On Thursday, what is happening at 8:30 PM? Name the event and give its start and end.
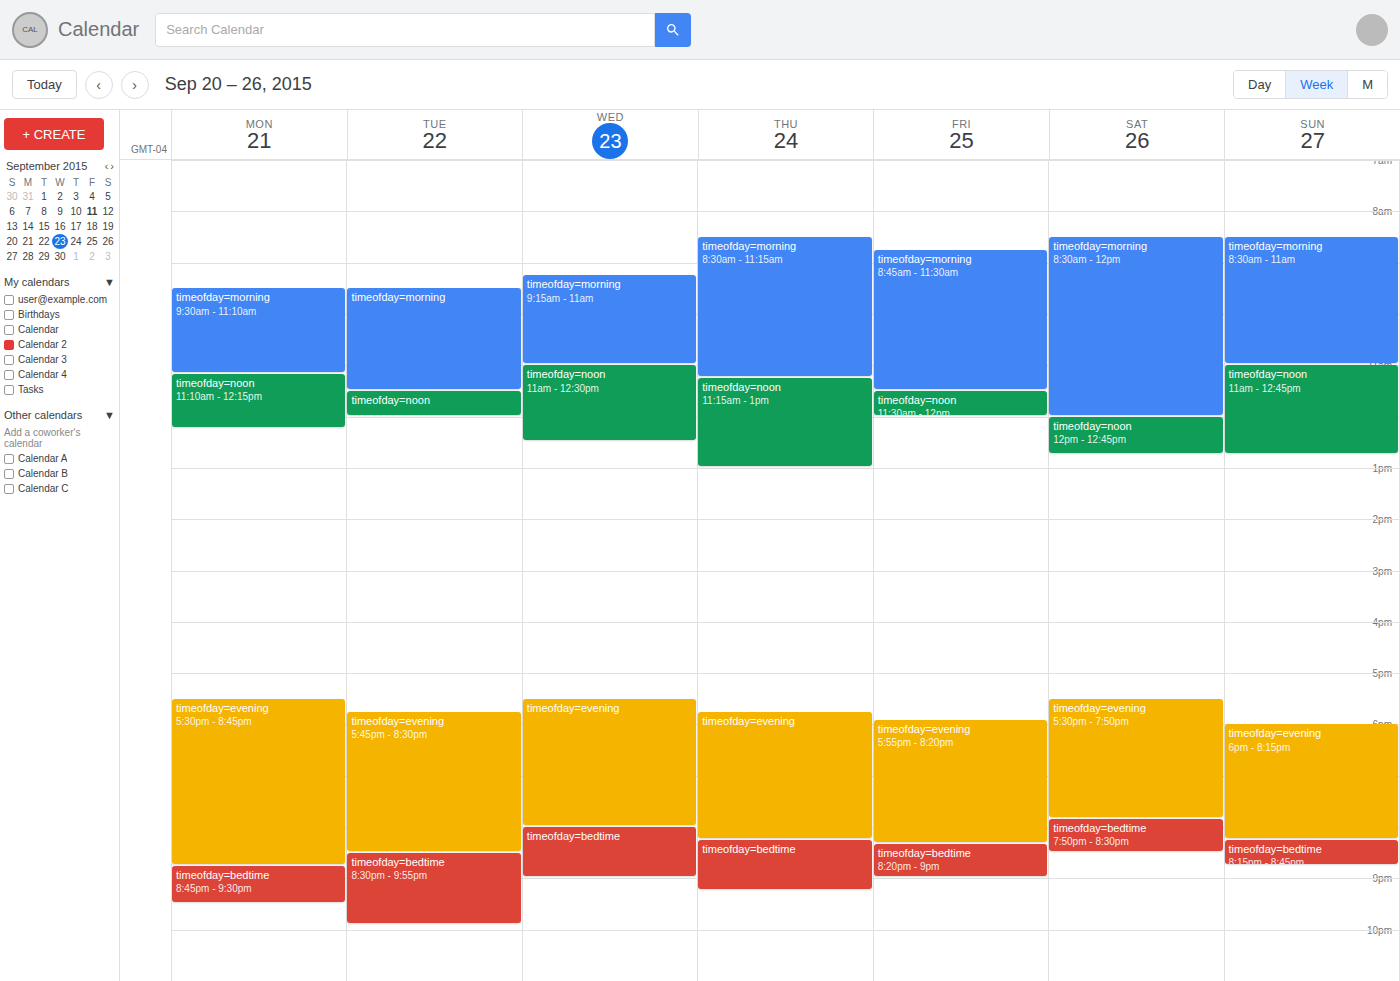
"timeofday=bedtime", 8:15 PM to 9:15 PM